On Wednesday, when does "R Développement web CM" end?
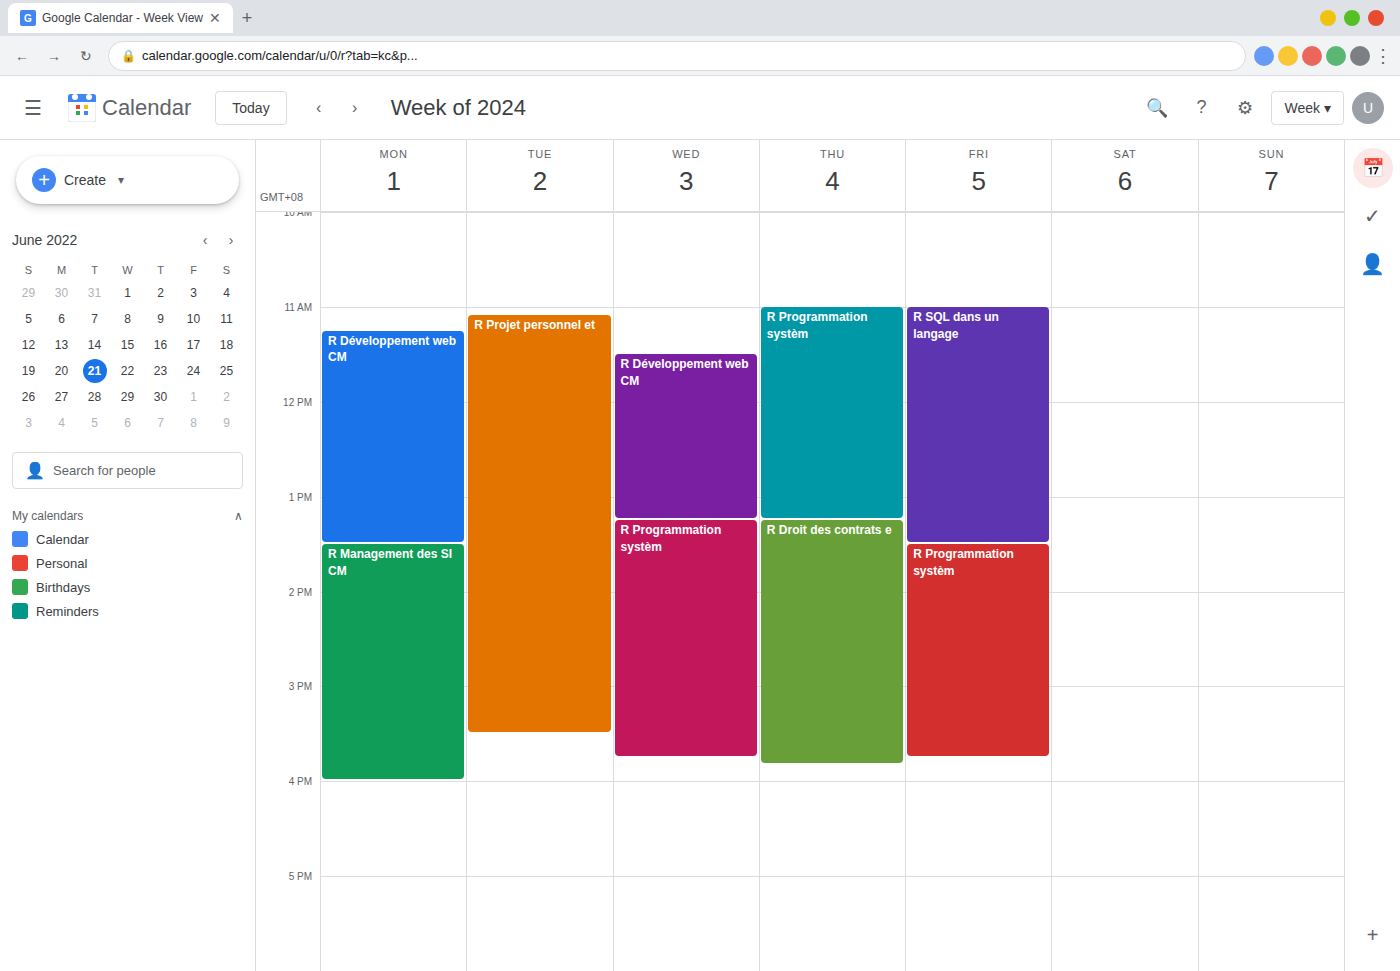
13:15